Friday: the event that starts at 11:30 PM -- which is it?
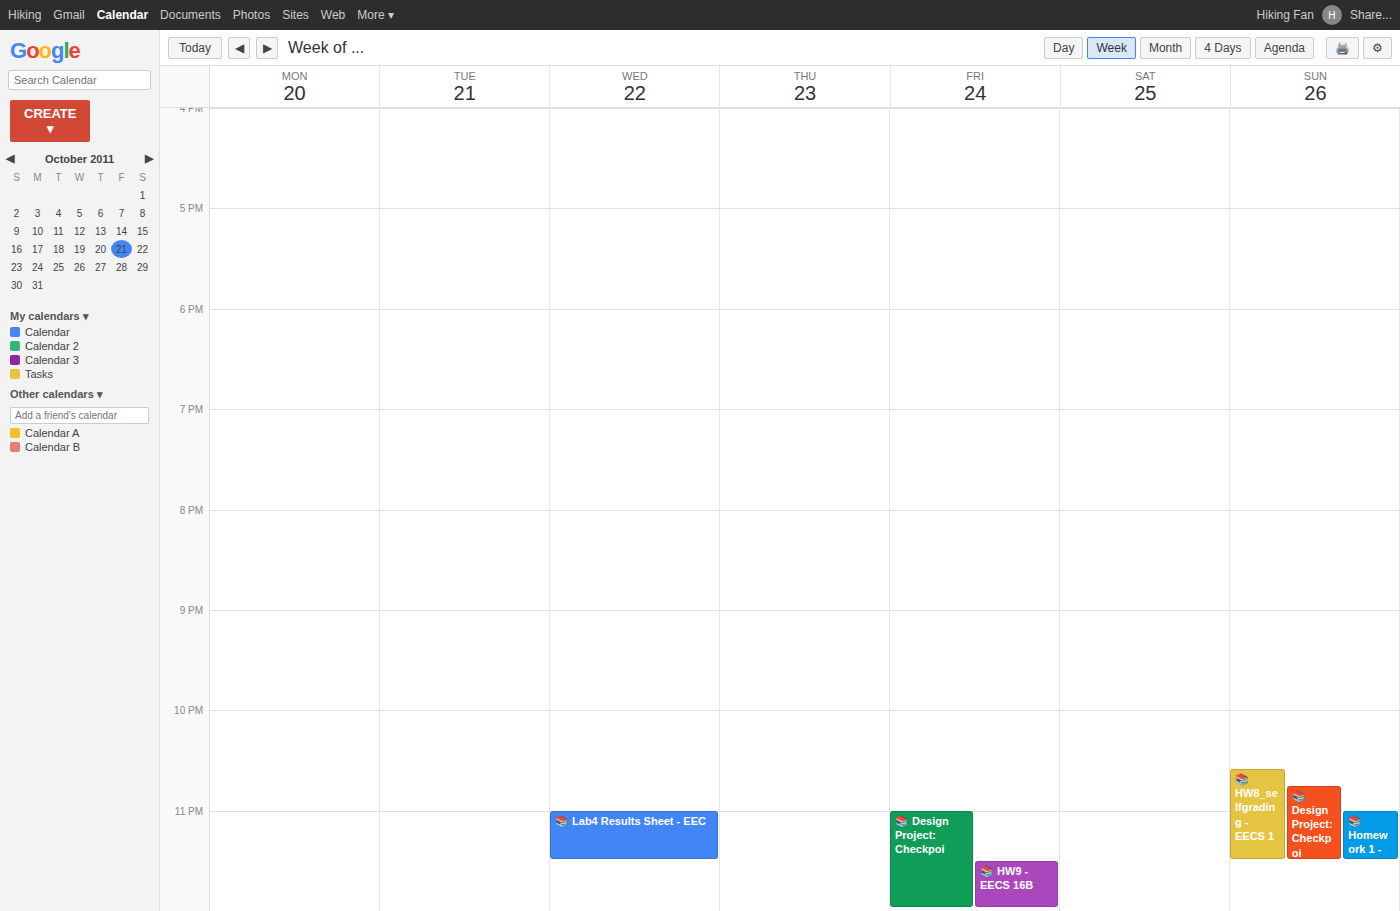
"📚 HW9 - EECS 16B"